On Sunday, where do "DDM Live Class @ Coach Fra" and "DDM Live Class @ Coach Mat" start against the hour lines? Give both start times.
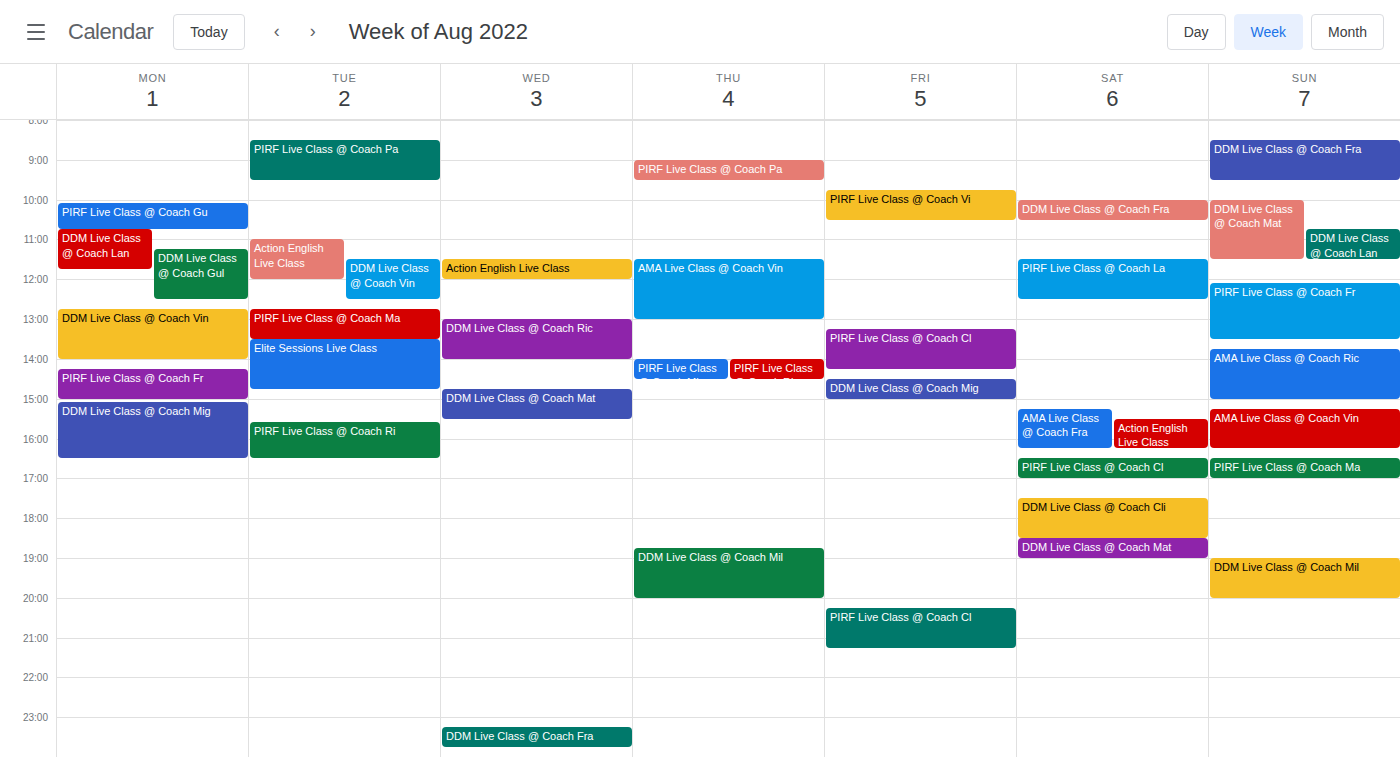
"DDM Live Class @ Coach Fra": 8:30 AM, halfway between the 8 AM and 9 AM lines. "DDM Live Class @ Coach Mat": 10:00 AM, exactly on the 10 AM line.